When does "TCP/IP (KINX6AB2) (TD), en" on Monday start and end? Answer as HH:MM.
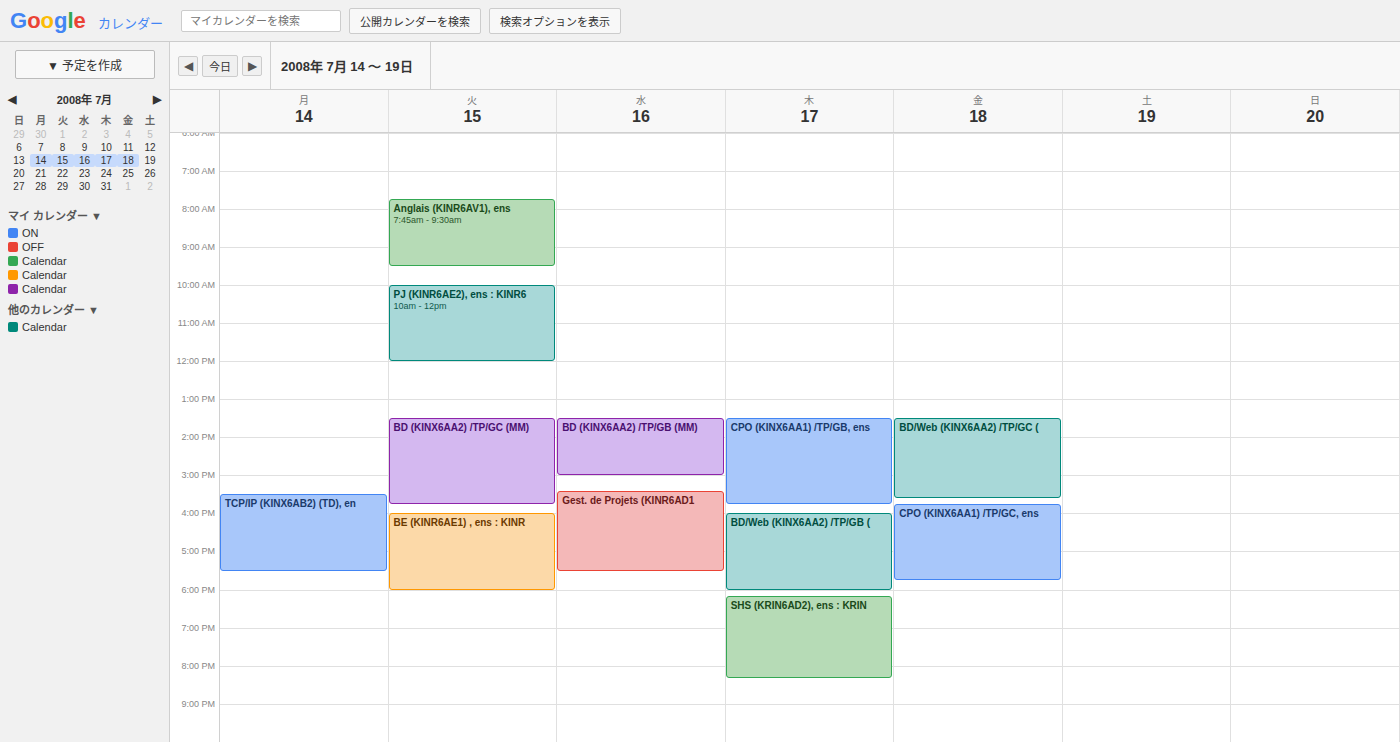
15:30 to 17:30